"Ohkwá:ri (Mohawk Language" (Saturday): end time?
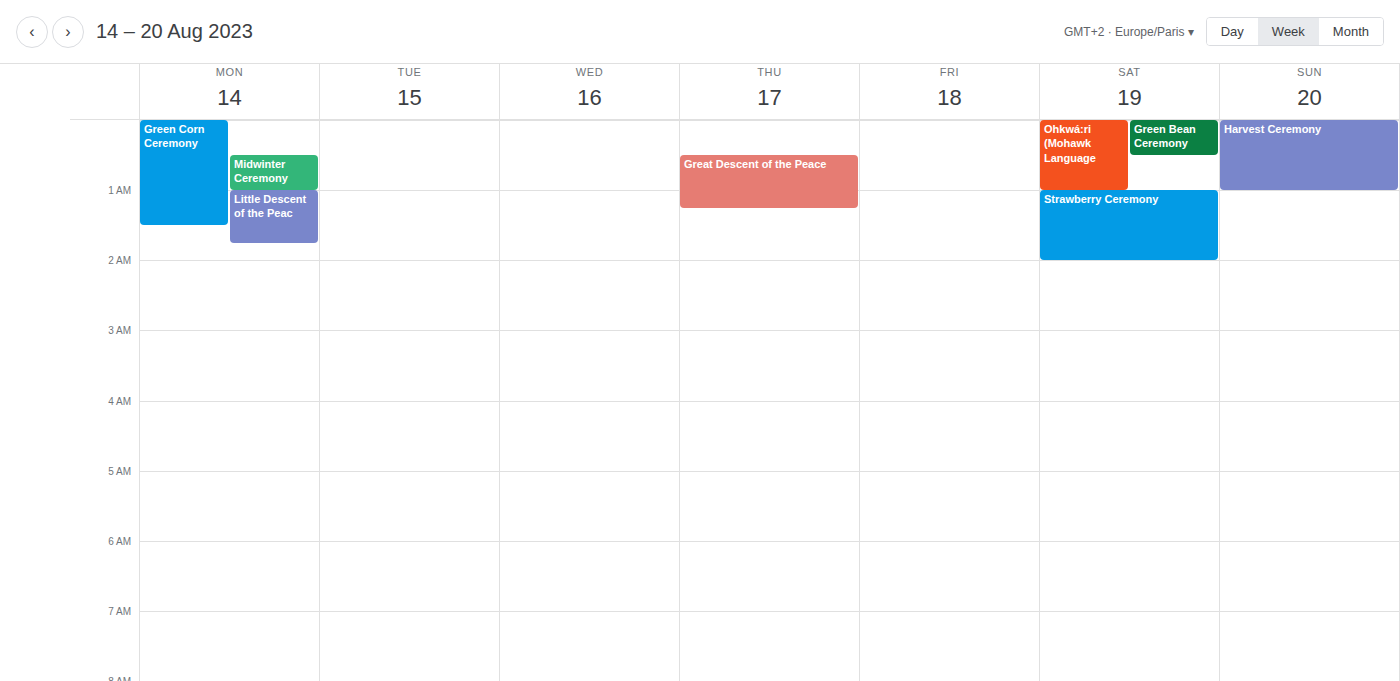
1:00 AM